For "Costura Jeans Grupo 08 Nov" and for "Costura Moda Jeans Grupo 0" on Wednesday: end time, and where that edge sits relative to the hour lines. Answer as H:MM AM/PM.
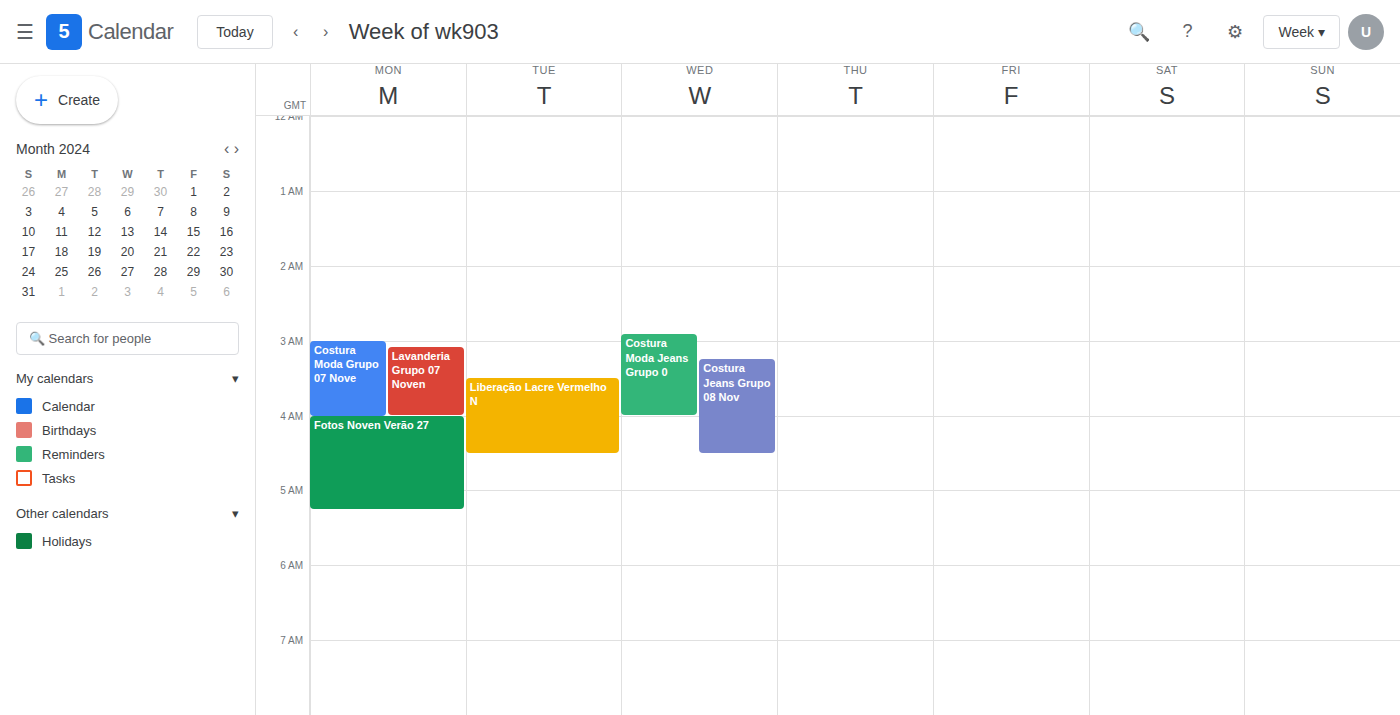
"Costura Jeans Grupo 08 Nov": 4:30 AM, halfway between the 4 AM and 5 AM lines. "Costura Moda Jeans Grupo 0": 4:00 AM, exactly on the 4 AM line.